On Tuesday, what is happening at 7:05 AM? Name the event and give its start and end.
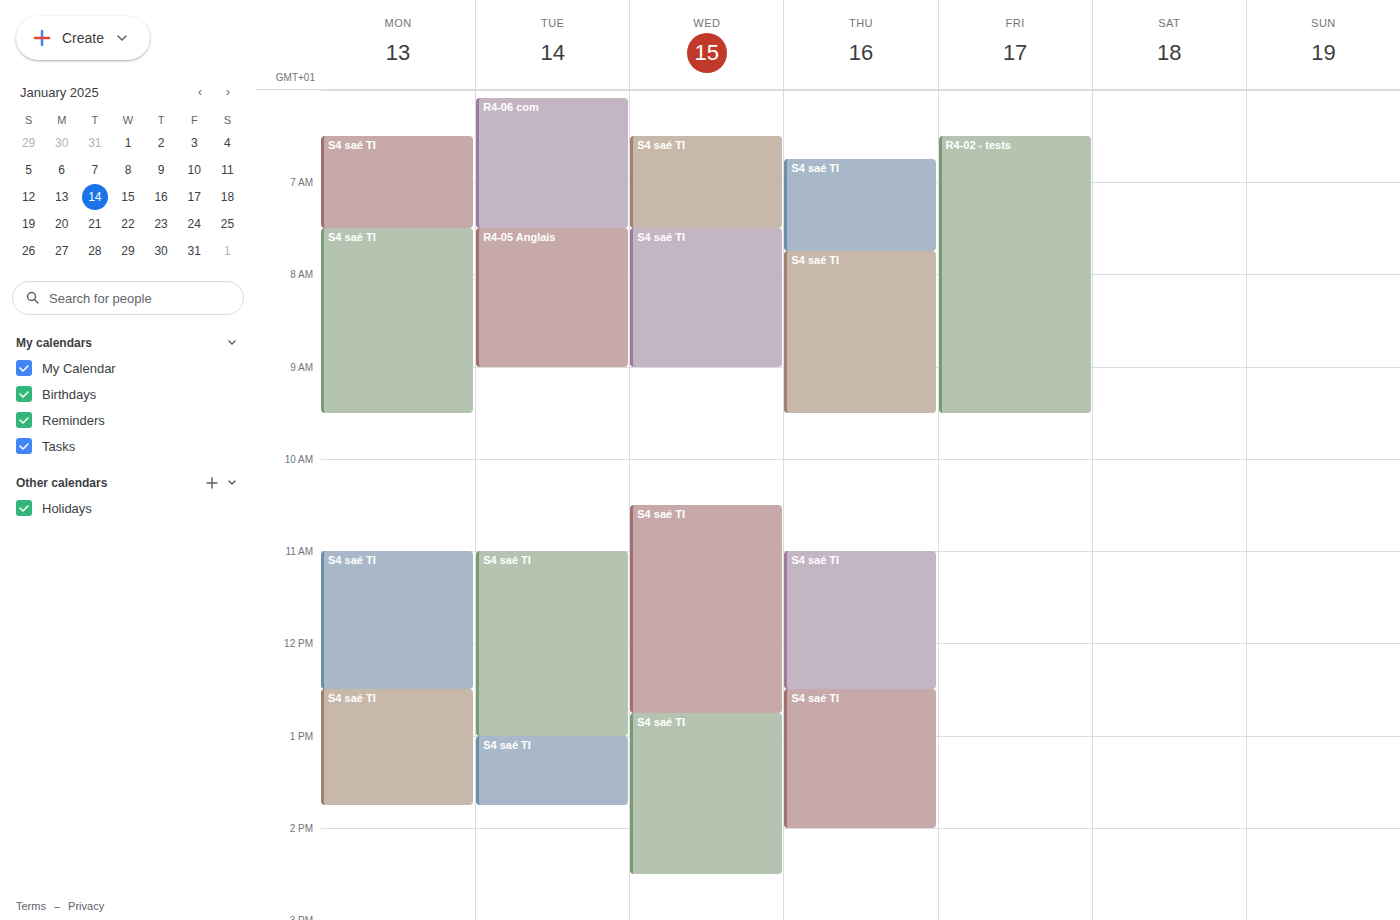
"R4-06 com", 6:05 AM to 7:30 AM